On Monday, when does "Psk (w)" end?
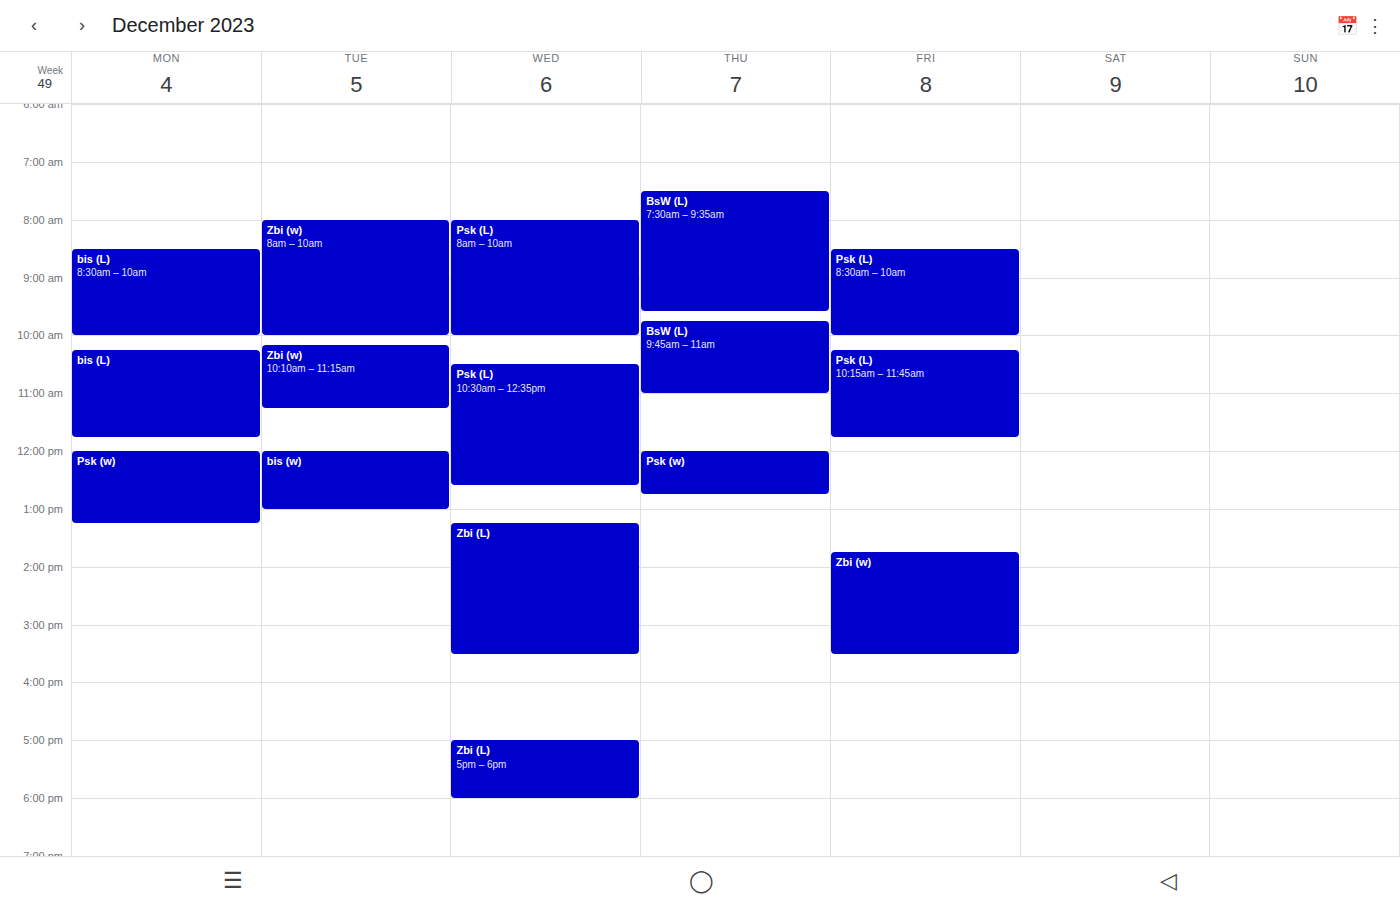
1:15 PM